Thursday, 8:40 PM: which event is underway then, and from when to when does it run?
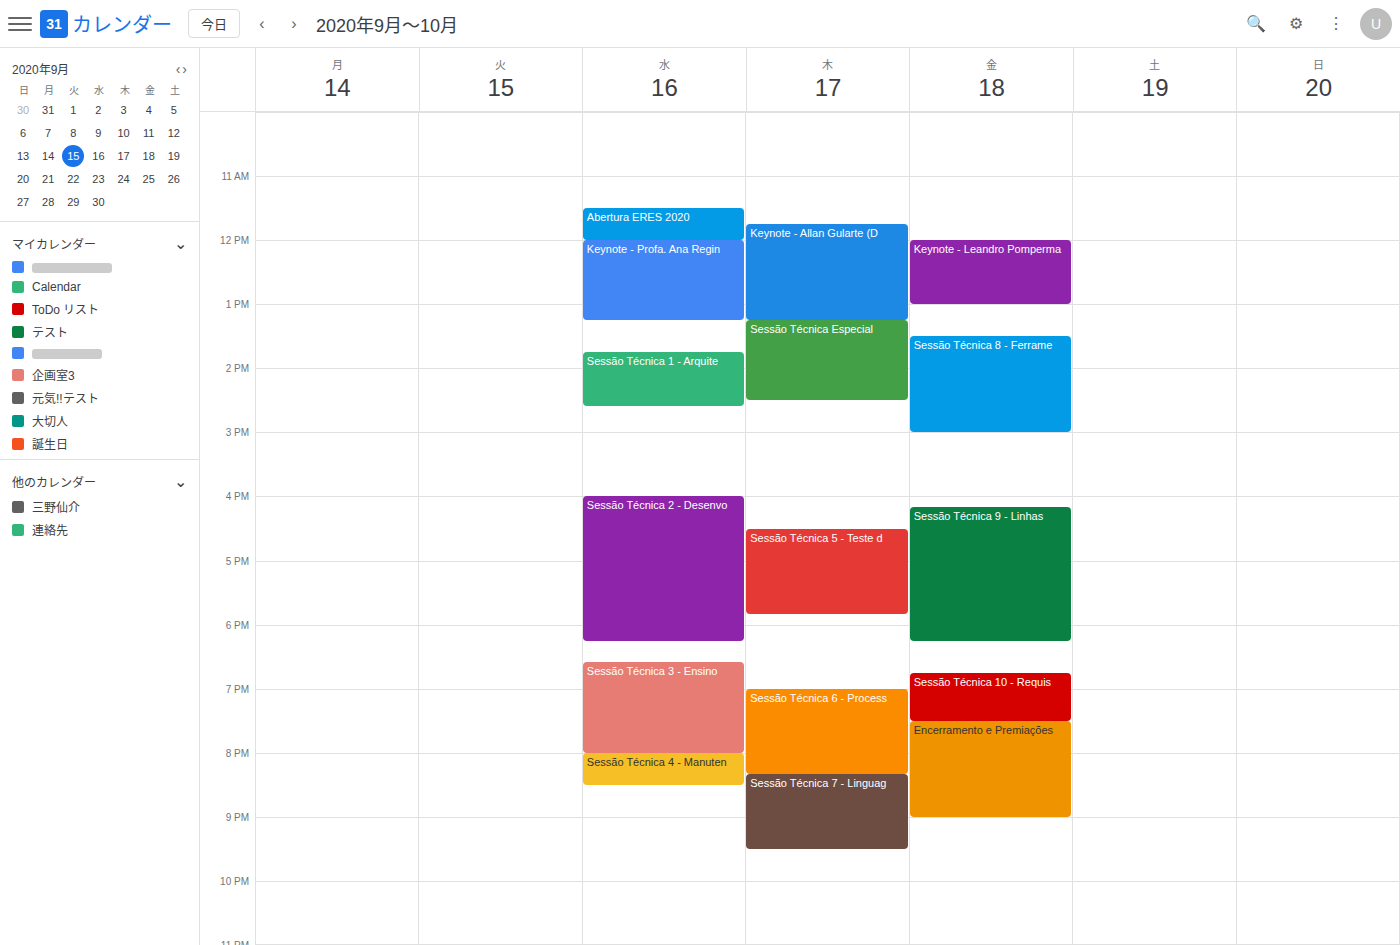
"Sessão Técnica 7 - Linguag", 8:20 PM to 9:30 PM